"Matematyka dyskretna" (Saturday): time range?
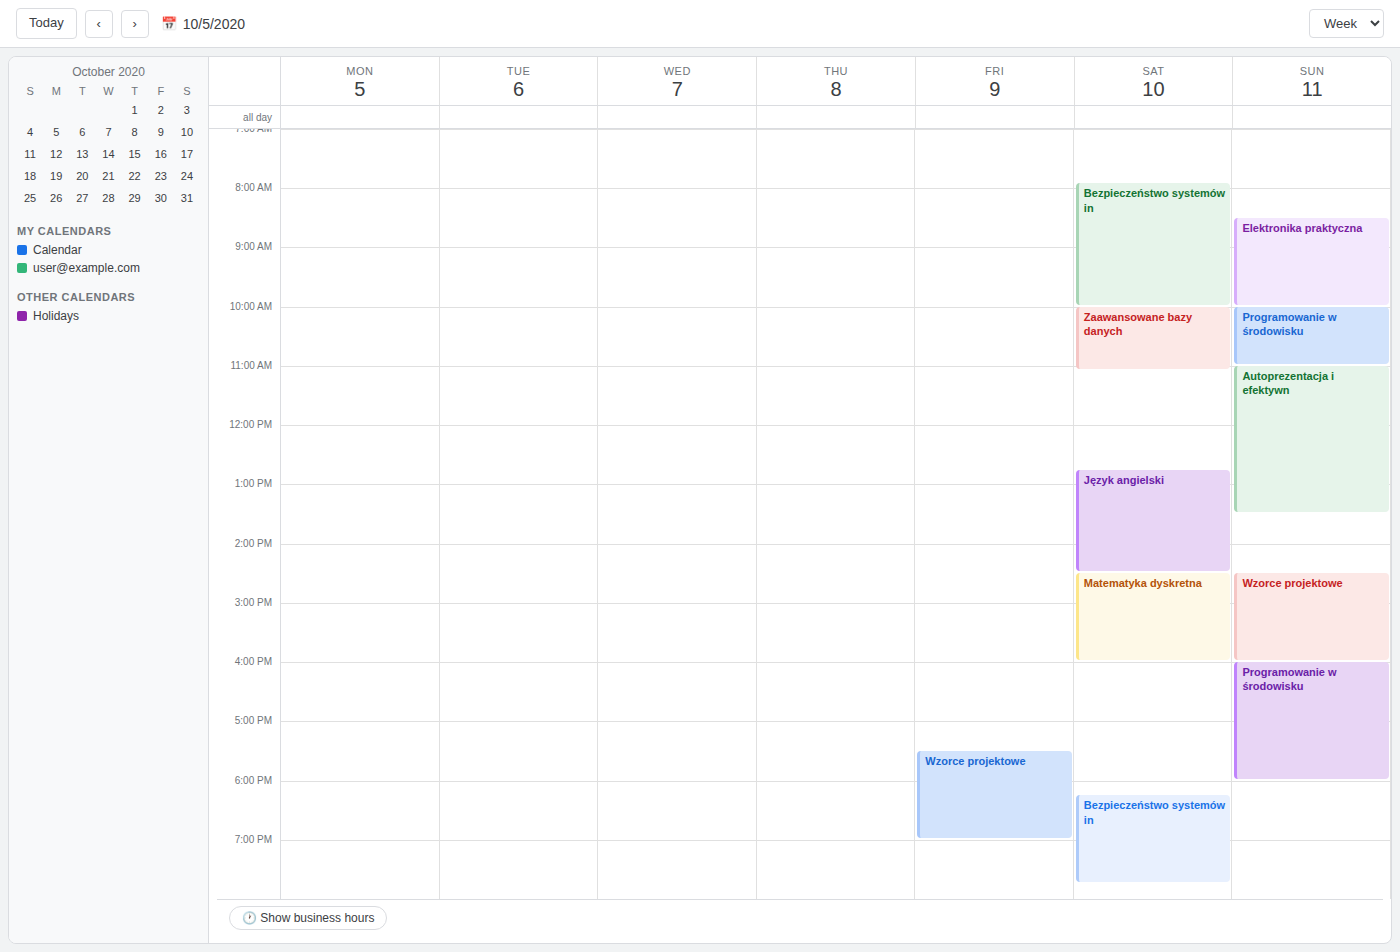
2:30 PM to 4:00 PM